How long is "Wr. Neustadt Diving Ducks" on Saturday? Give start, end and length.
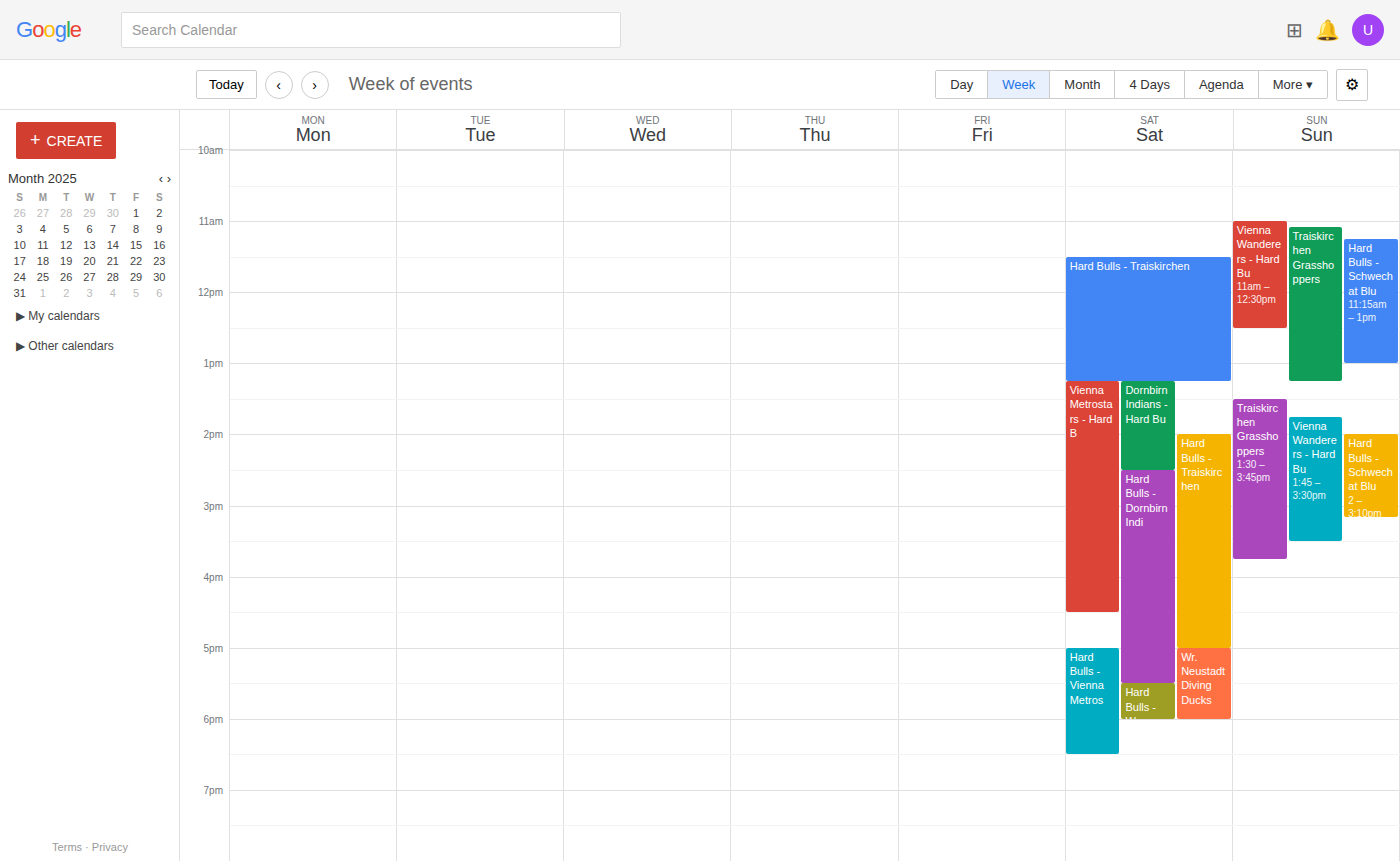
5:00 PM to 6:00 PM, 1 hour